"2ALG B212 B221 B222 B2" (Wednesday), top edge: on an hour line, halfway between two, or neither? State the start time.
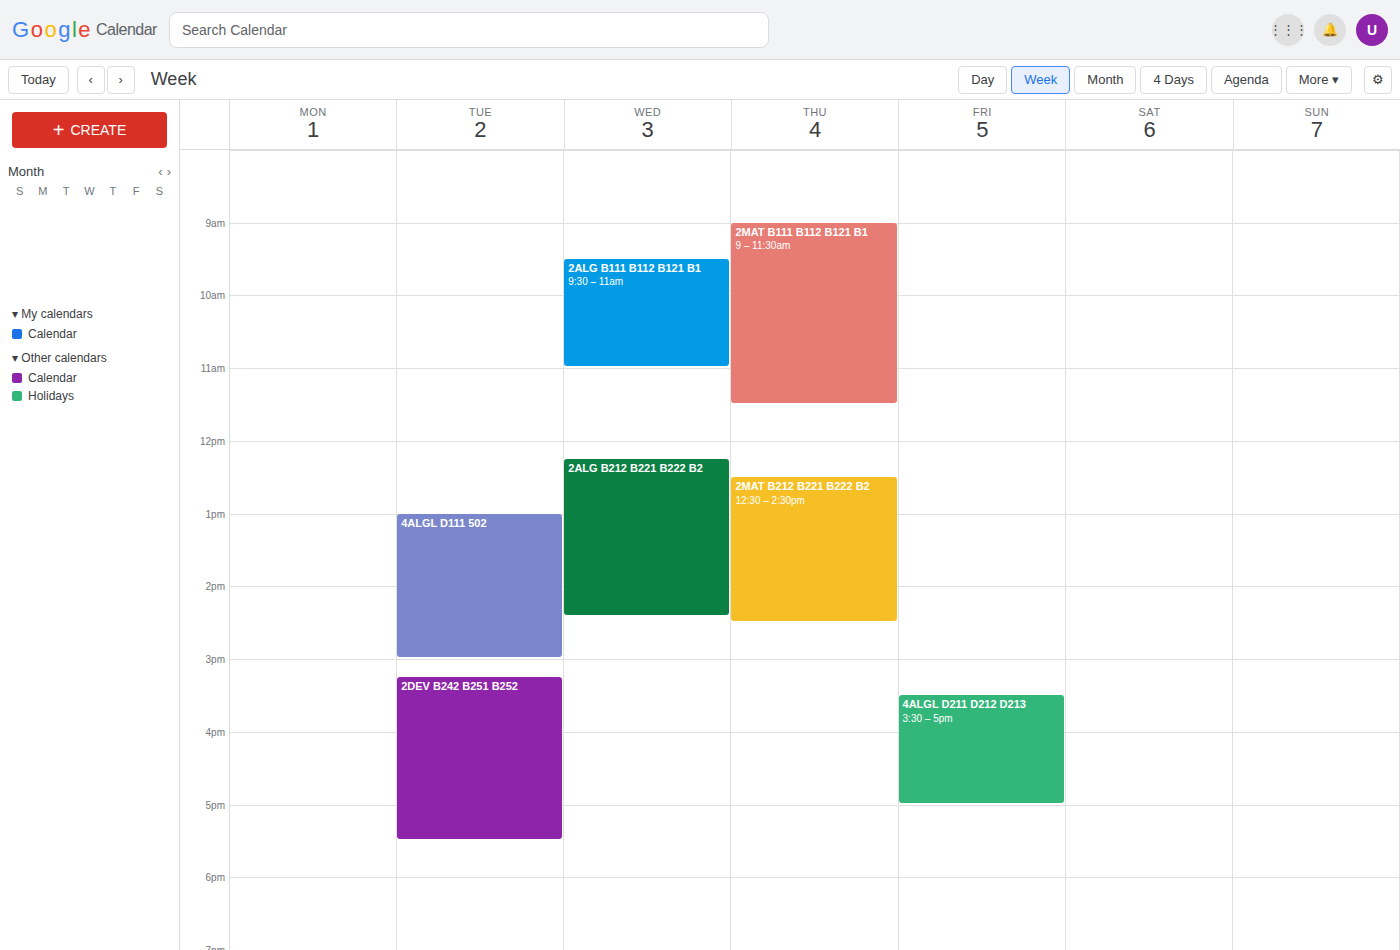
12:15 PM -- neither: a quarter of the way from the 12 PM line to the 1 PM line.